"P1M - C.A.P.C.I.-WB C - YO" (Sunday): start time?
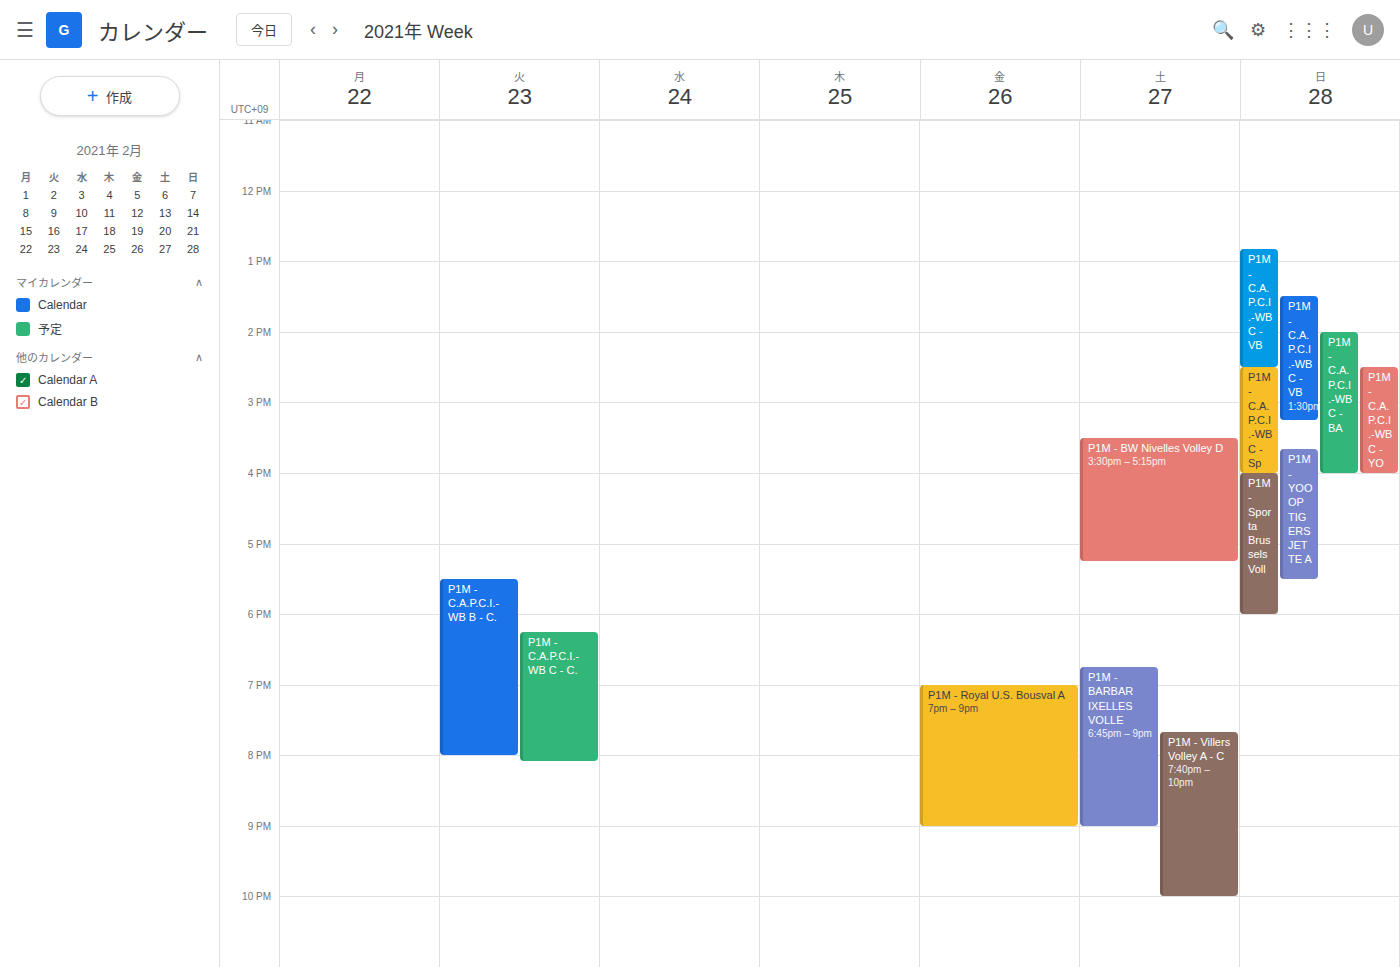
2:30 PM